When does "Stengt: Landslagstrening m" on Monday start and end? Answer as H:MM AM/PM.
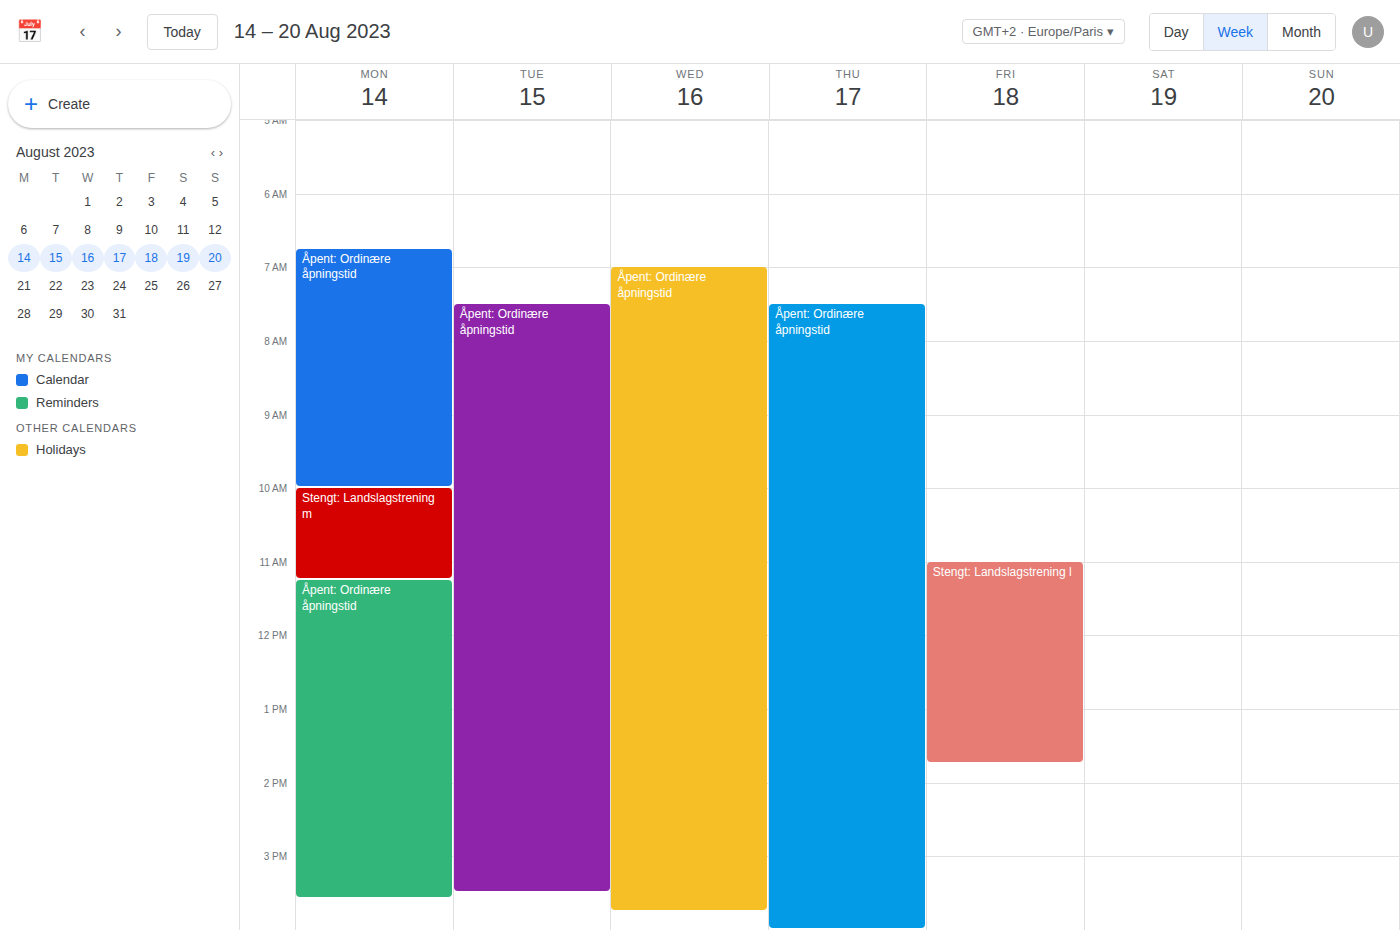
10:00 AM to 11:15 AM